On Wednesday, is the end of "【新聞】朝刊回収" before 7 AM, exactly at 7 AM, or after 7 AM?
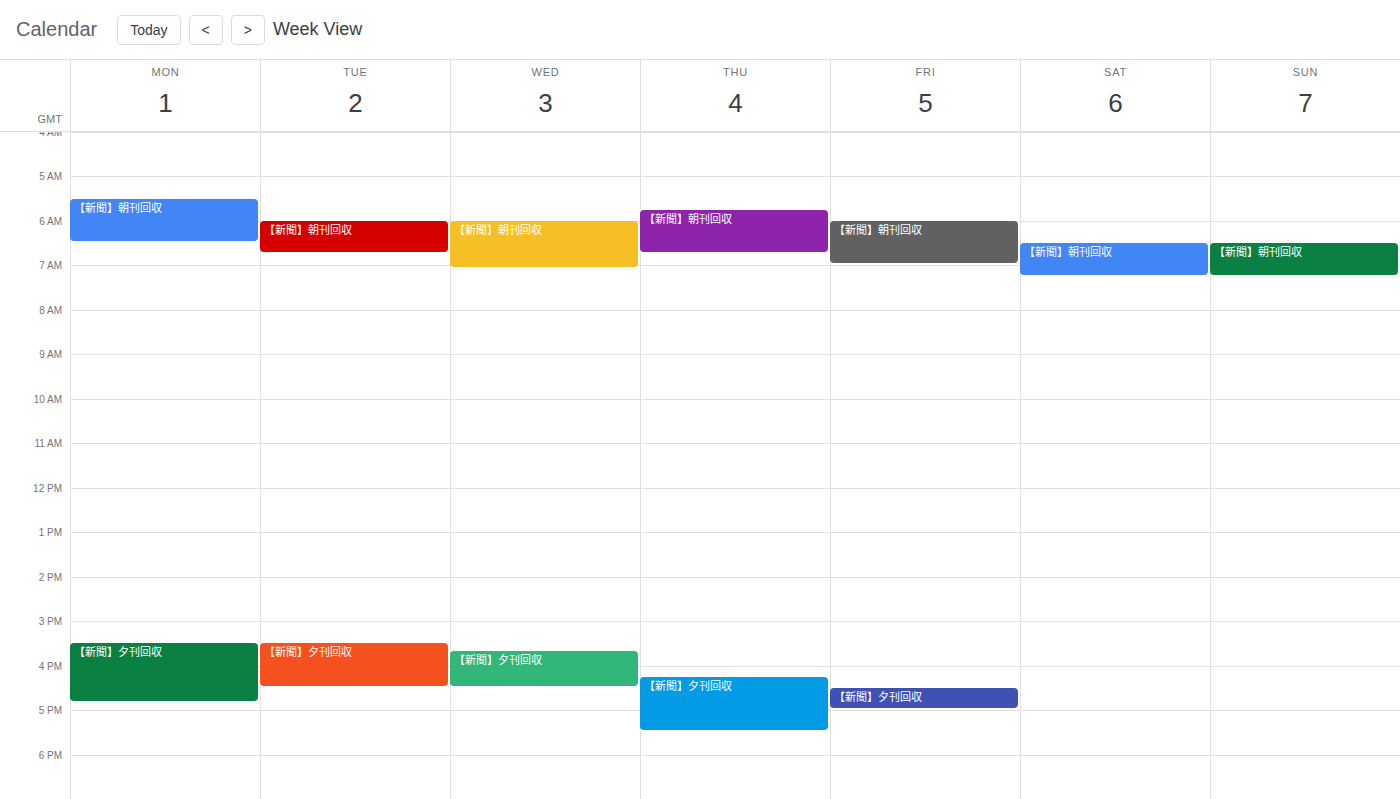
7:05 AM -- after 7 AM, 5 minutes below the 7 AM line.